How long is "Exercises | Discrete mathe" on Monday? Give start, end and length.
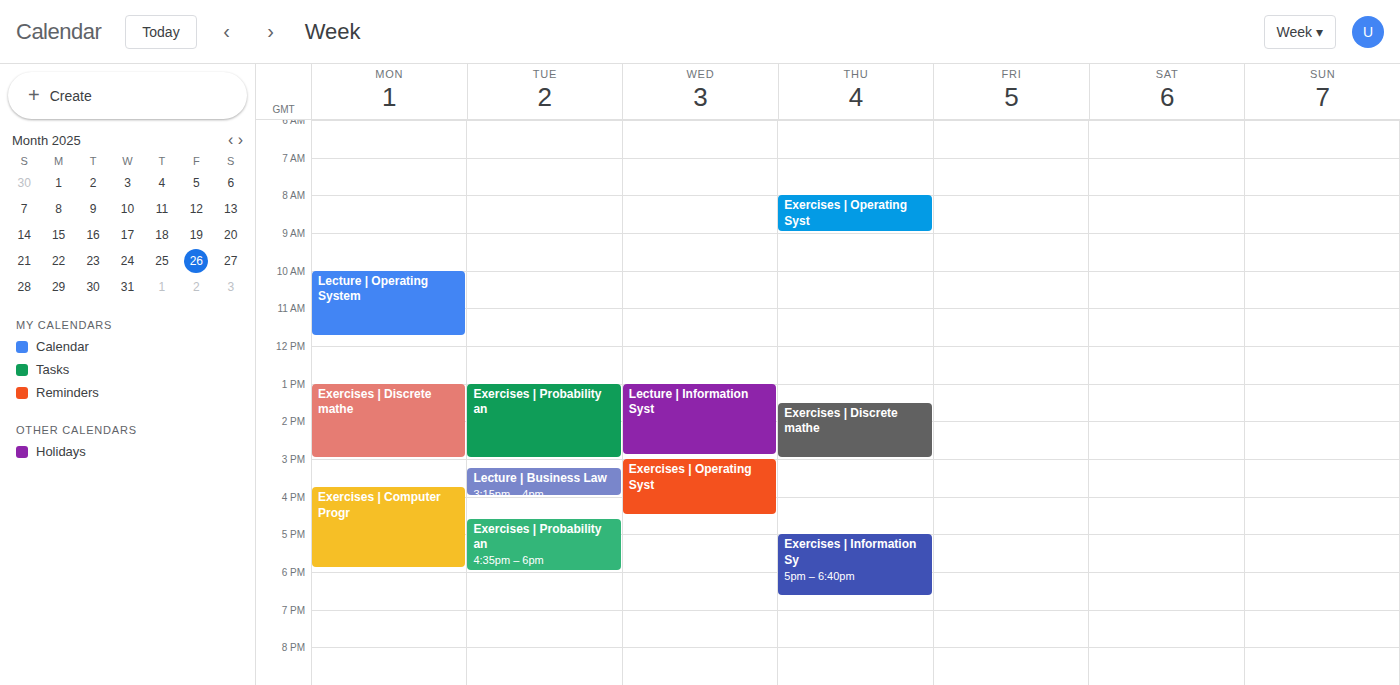
1:00 PM to 3:00 PM, 2 hours